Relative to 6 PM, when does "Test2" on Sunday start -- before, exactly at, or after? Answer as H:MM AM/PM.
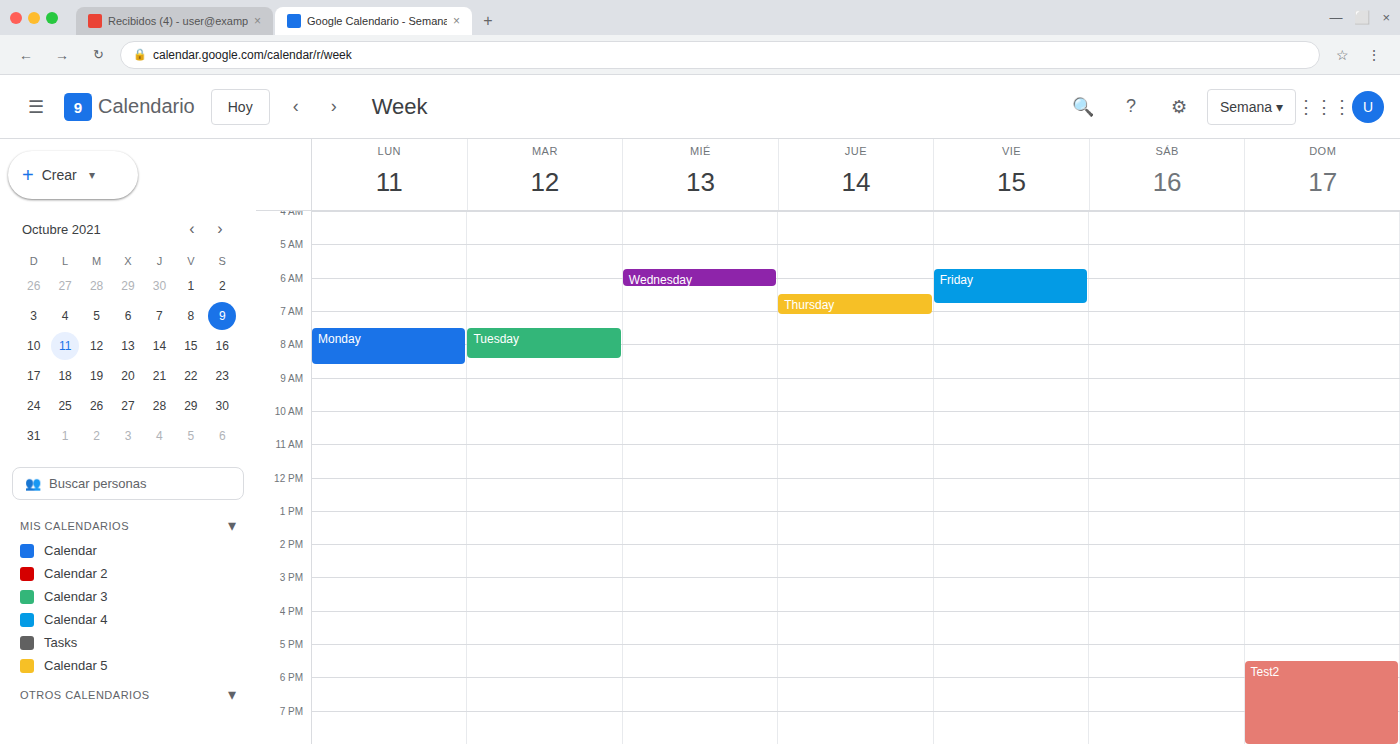
5:30 PM -- before 6 PM, 30 minutes above the 6 PM line.